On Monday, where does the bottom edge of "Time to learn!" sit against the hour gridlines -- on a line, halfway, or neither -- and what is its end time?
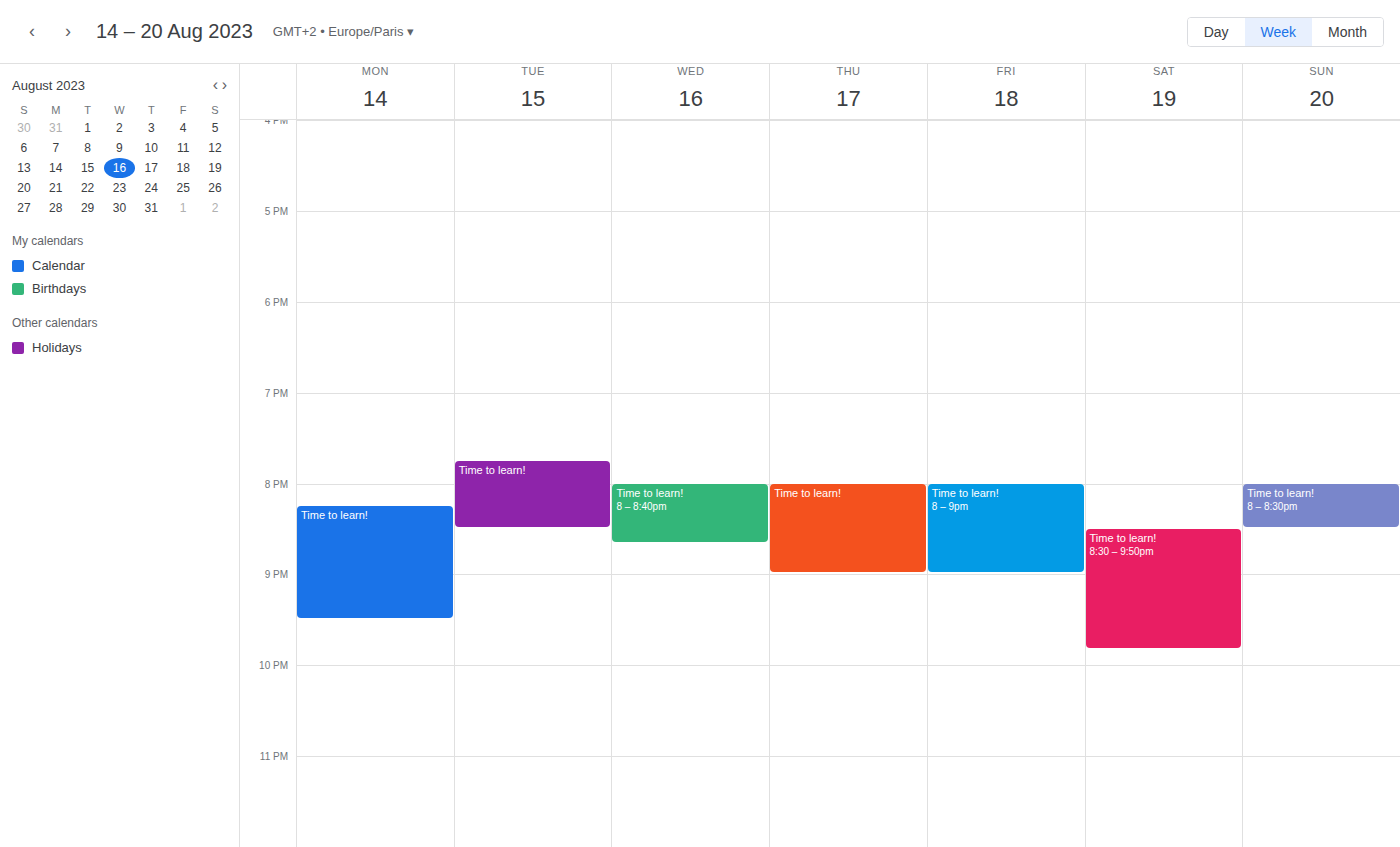
9:30 PM -- halfway between the 9 PM and 10 PM lines.